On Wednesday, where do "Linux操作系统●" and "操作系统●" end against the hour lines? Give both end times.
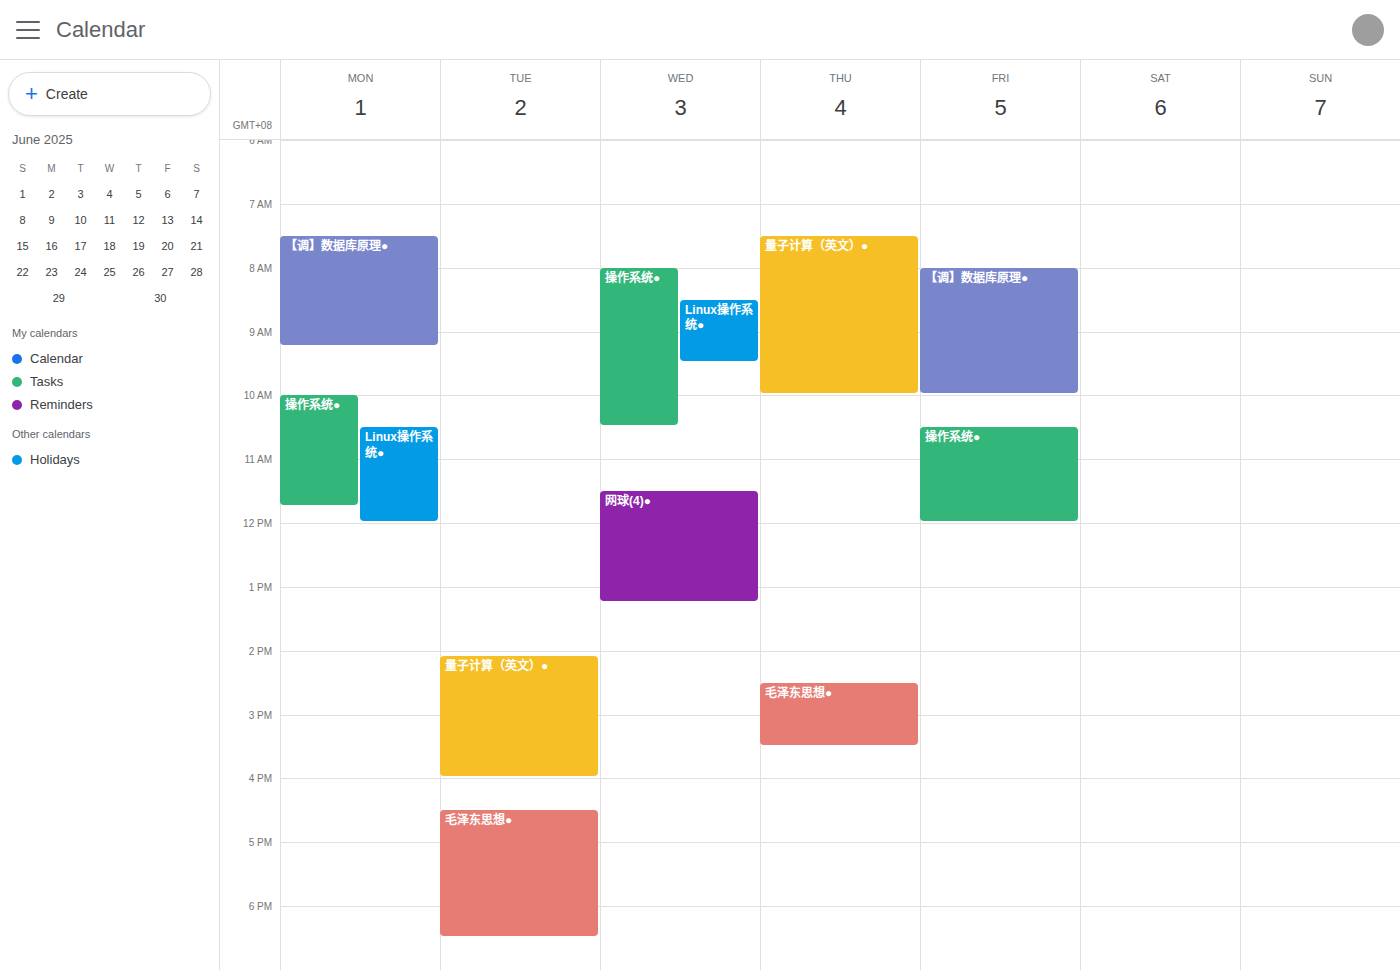
"Linux操作系统●": 9:30 AM, halfway between the 9 AM and 10 AM lines. "操作系统●": 10:30 AM, halfway between the 10 AM and 11 AM lines.